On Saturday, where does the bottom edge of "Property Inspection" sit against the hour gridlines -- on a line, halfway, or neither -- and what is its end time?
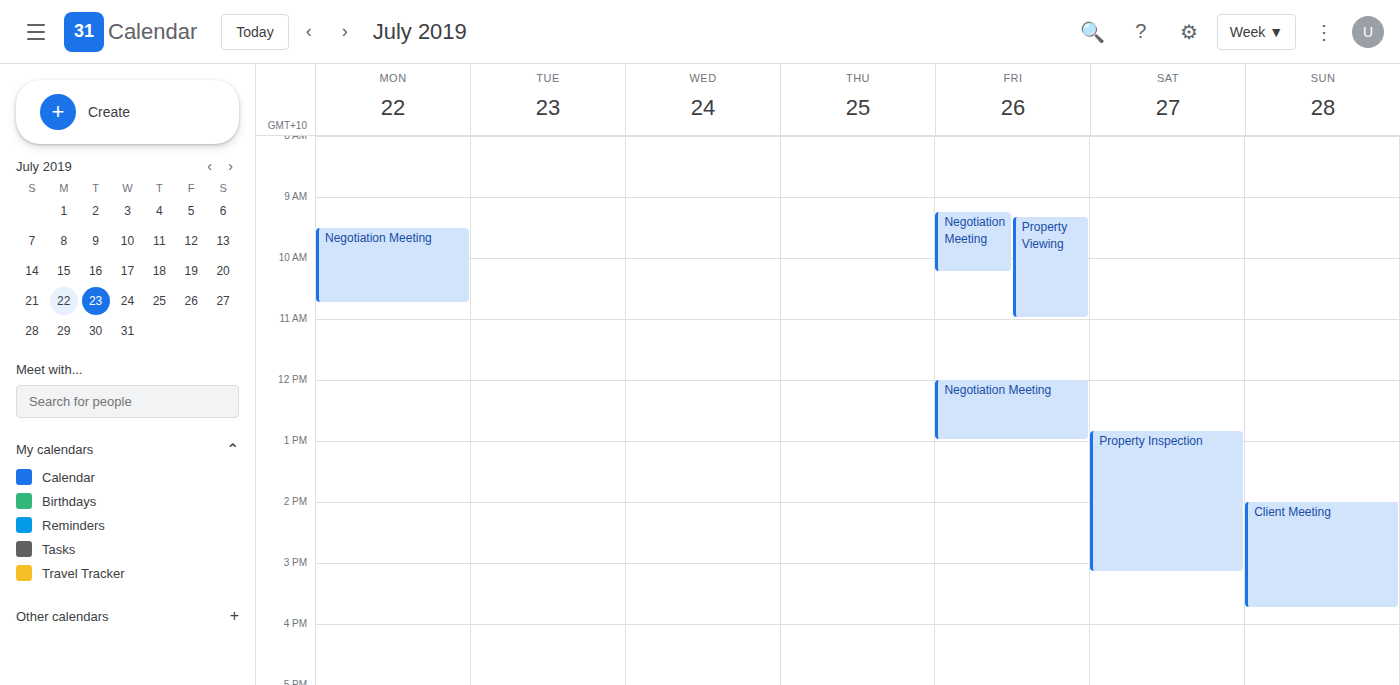
3:10 PM -- neither: 10 minutes below the 3 PM line and 50 minutes above the 4 PM line.